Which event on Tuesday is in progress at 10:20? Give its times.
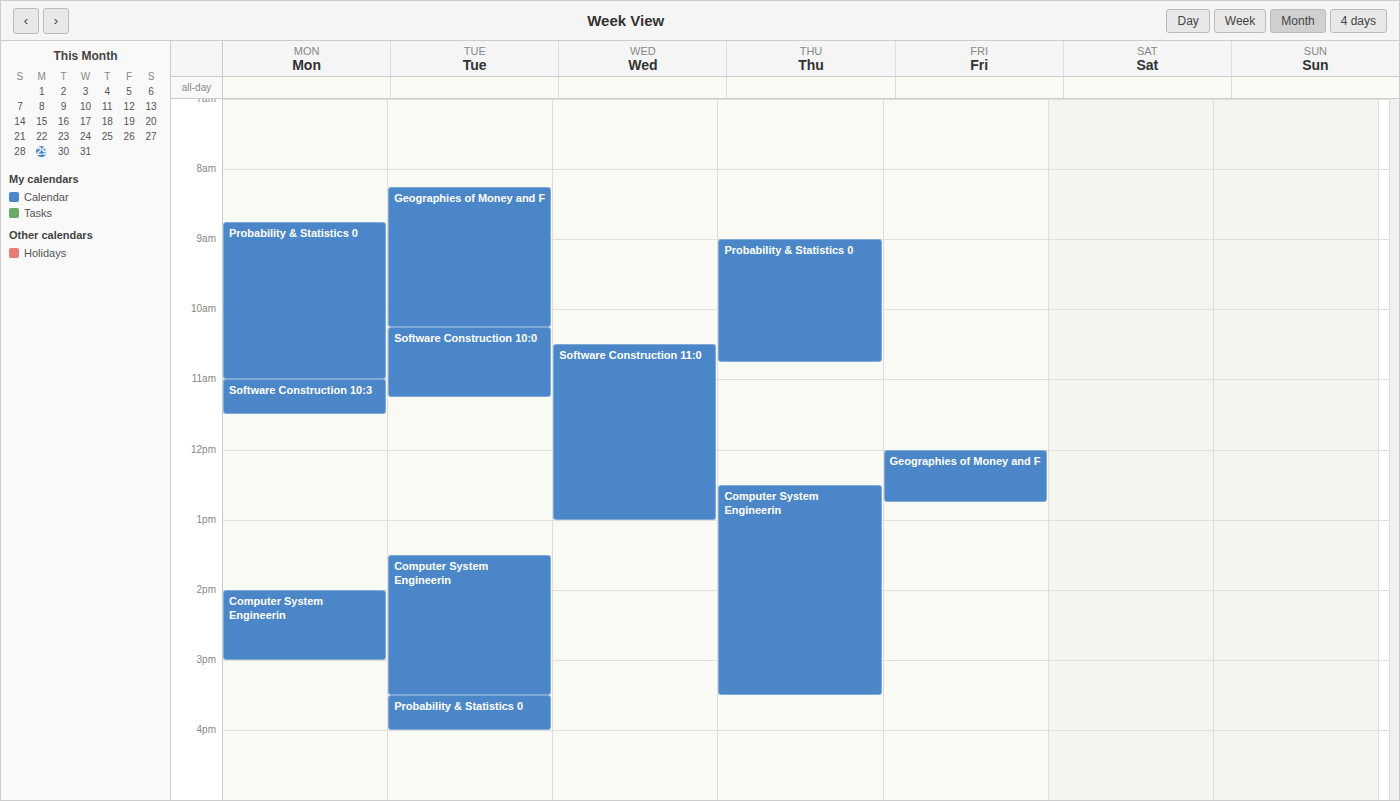
"Software Construction 10:0", 10:15 to 11:15